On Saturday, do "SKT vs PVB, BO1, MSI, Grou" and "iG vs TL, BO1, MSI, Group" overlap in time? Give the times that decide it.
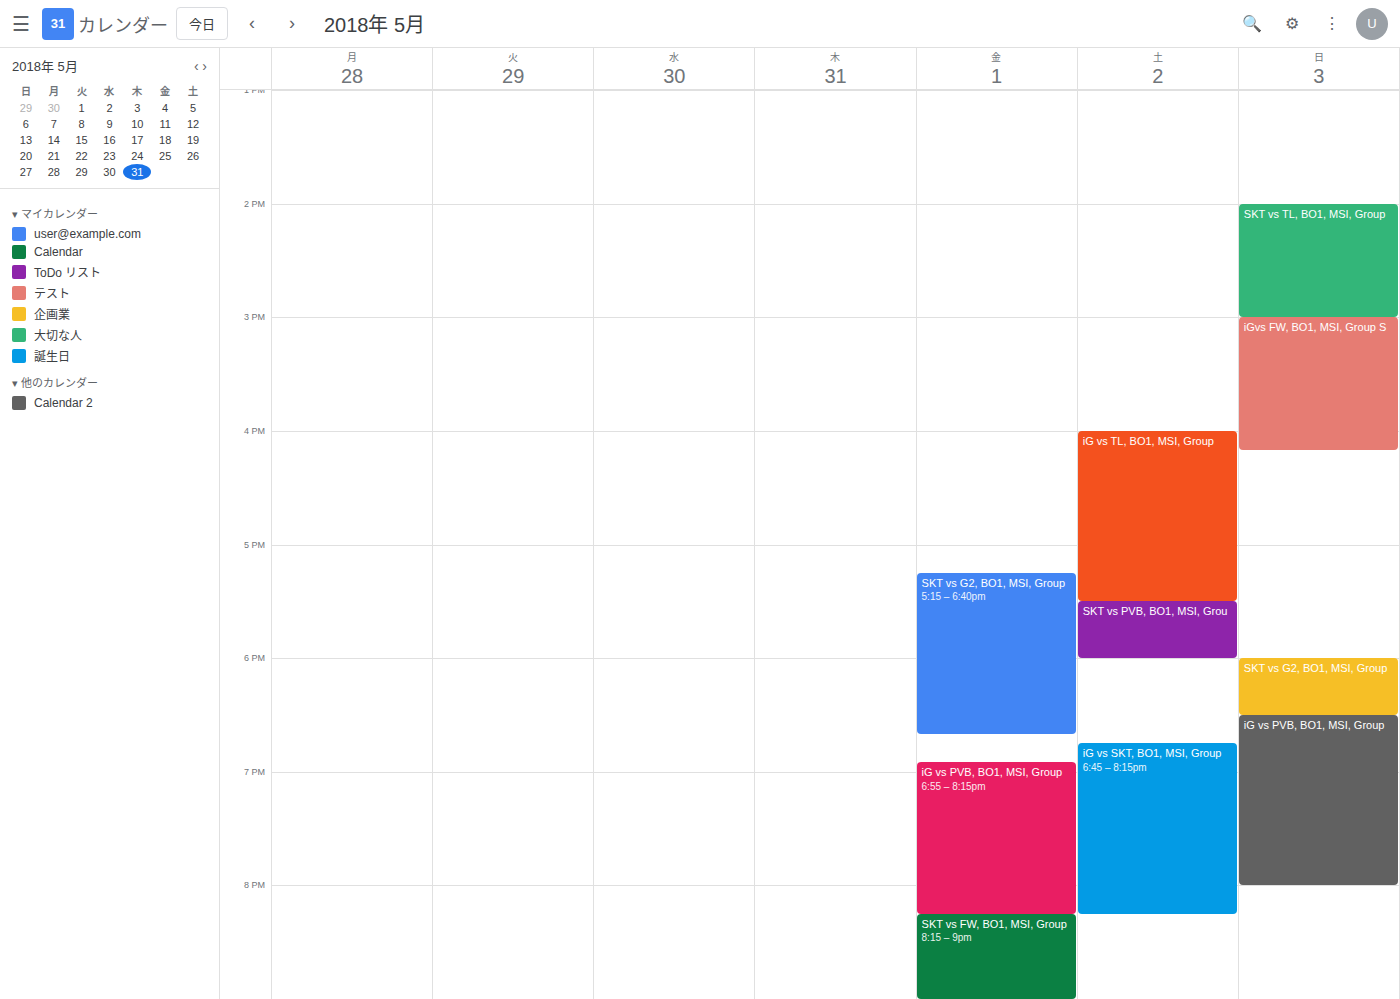
"iG vs TL, BO1, MSI, Group" ends at 17:30, exactly when "SKT vs PVB, BO1, MSI, Grou" starts -- they touch but do not overlap.